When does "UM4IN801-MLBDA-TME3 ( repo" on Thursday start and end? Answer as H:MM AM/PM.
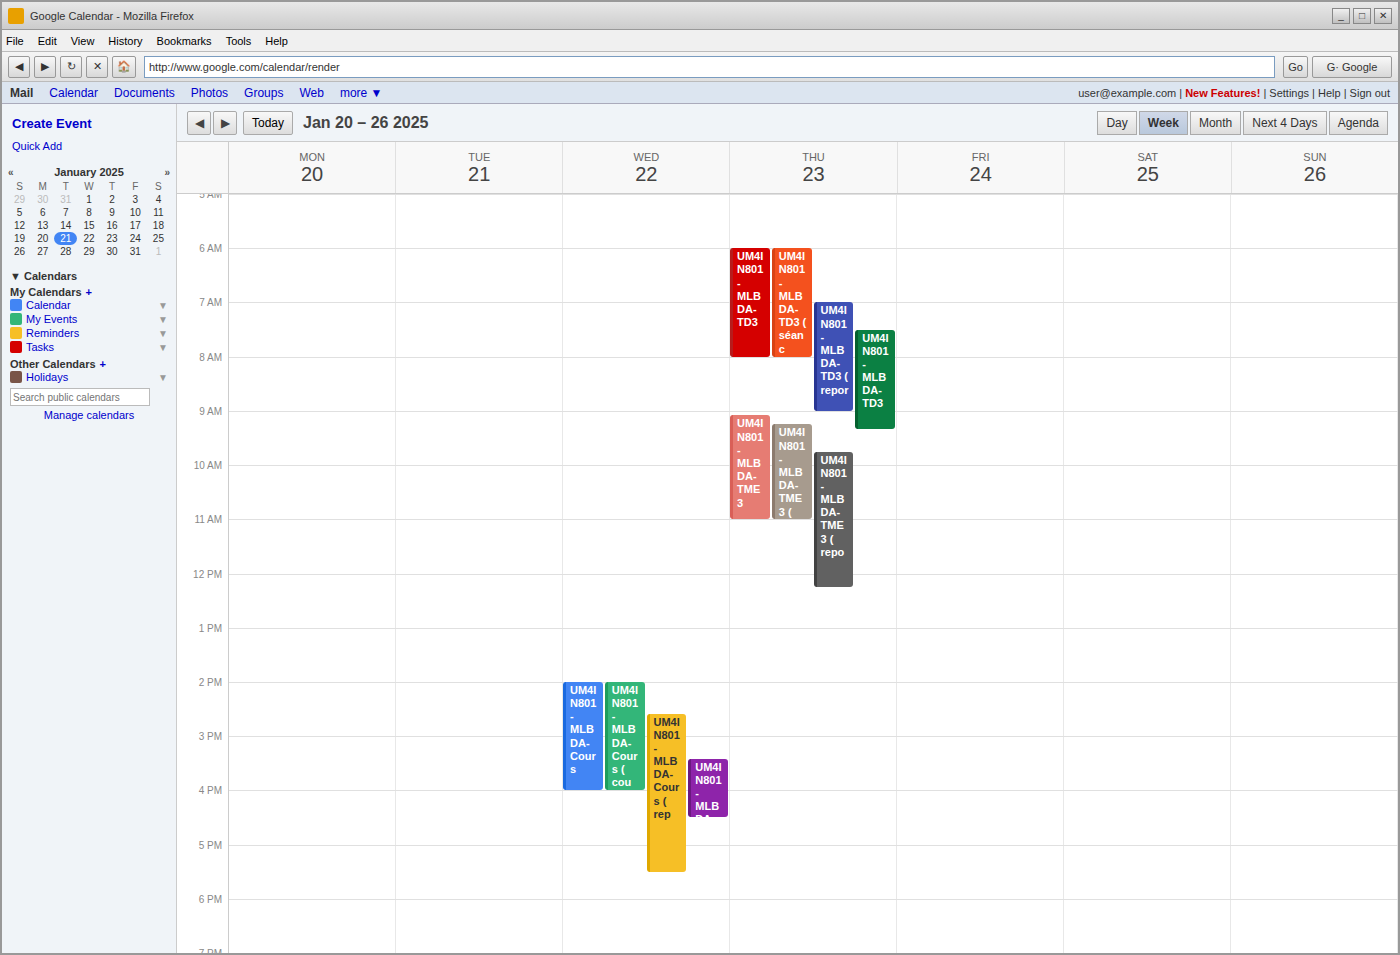
9:45 AM to 12:15 PM